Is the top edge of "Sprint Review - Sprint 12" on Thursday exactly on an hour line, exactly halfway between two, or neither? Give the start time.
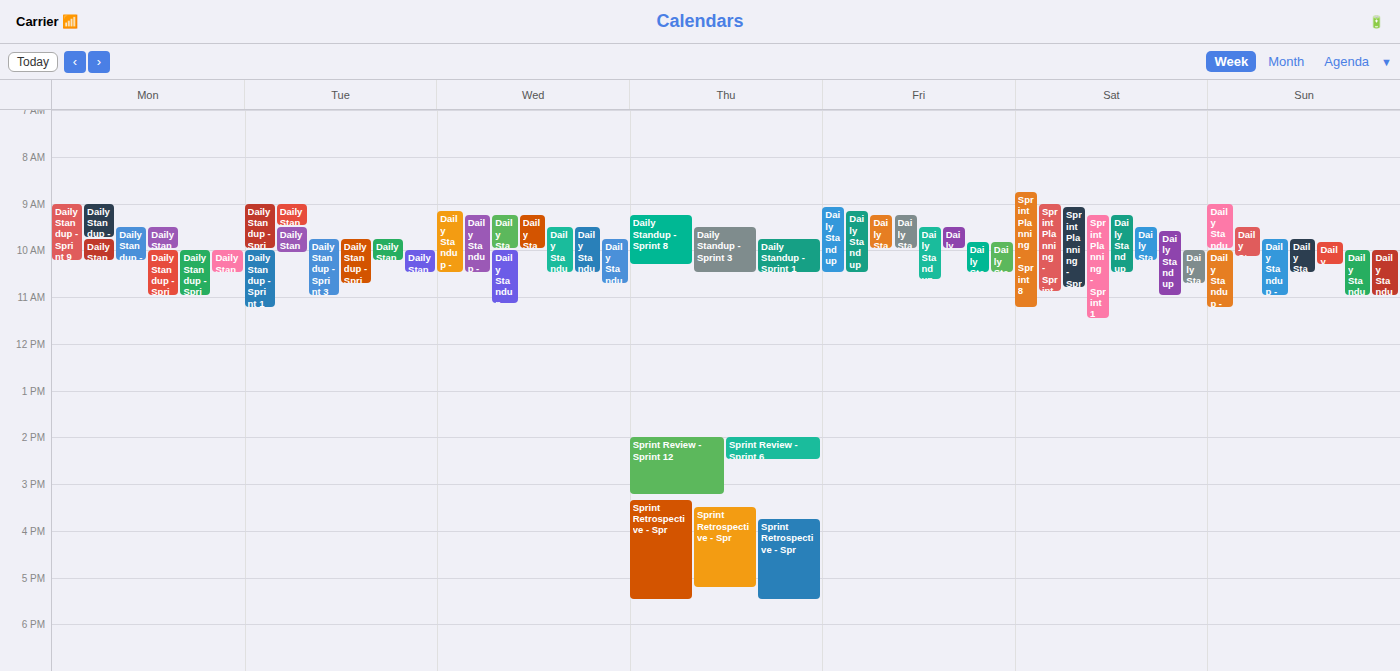
2:00 PM -- exactly on the 2 PM line.